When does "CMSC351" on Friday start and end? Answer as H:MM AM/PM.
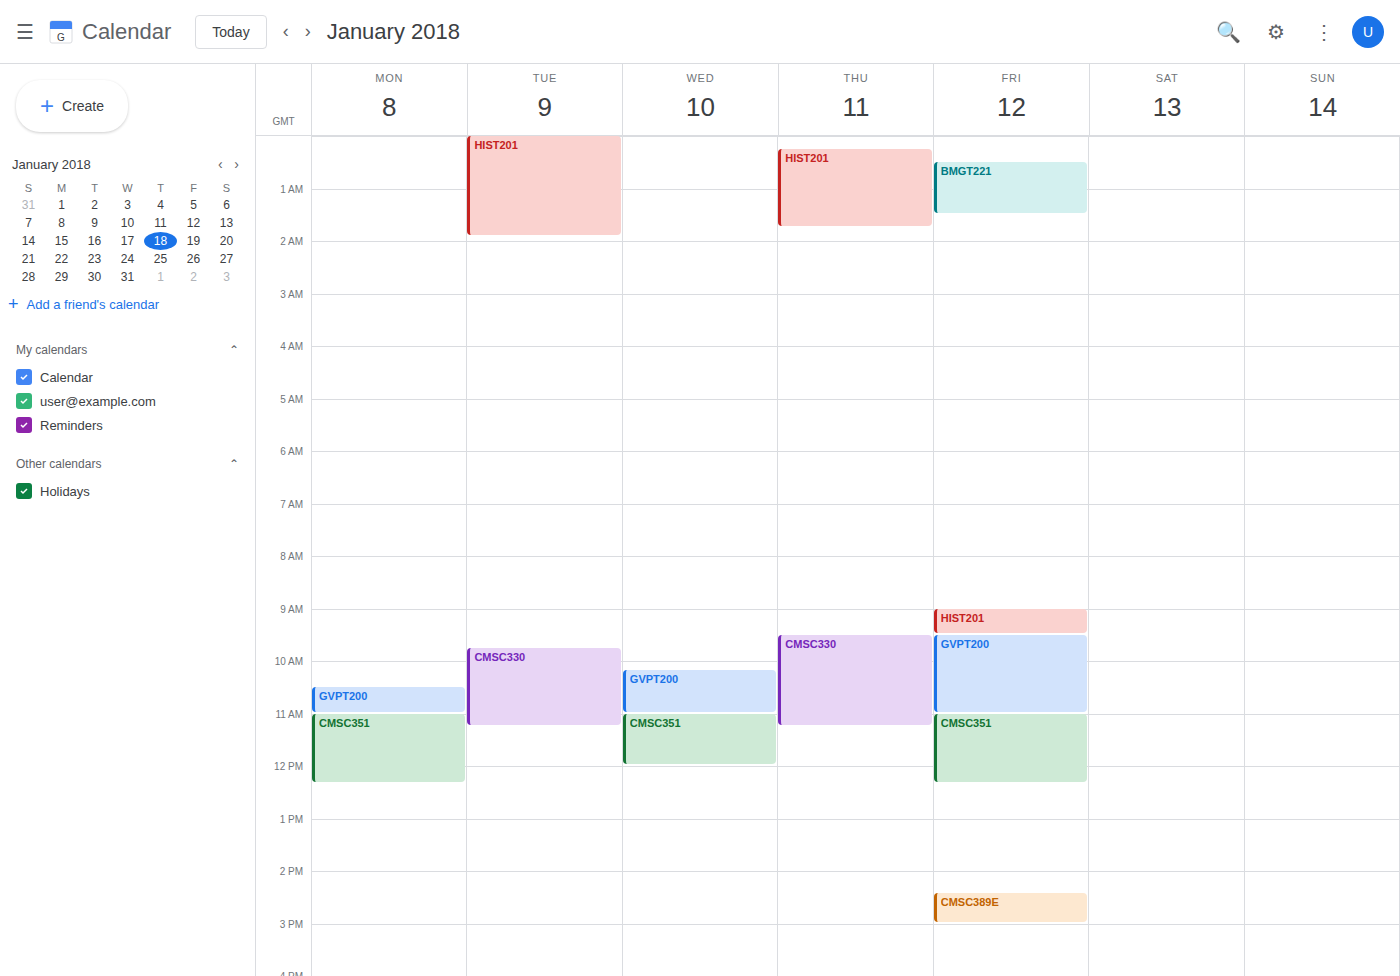
11:00 AM to 12:20 PM